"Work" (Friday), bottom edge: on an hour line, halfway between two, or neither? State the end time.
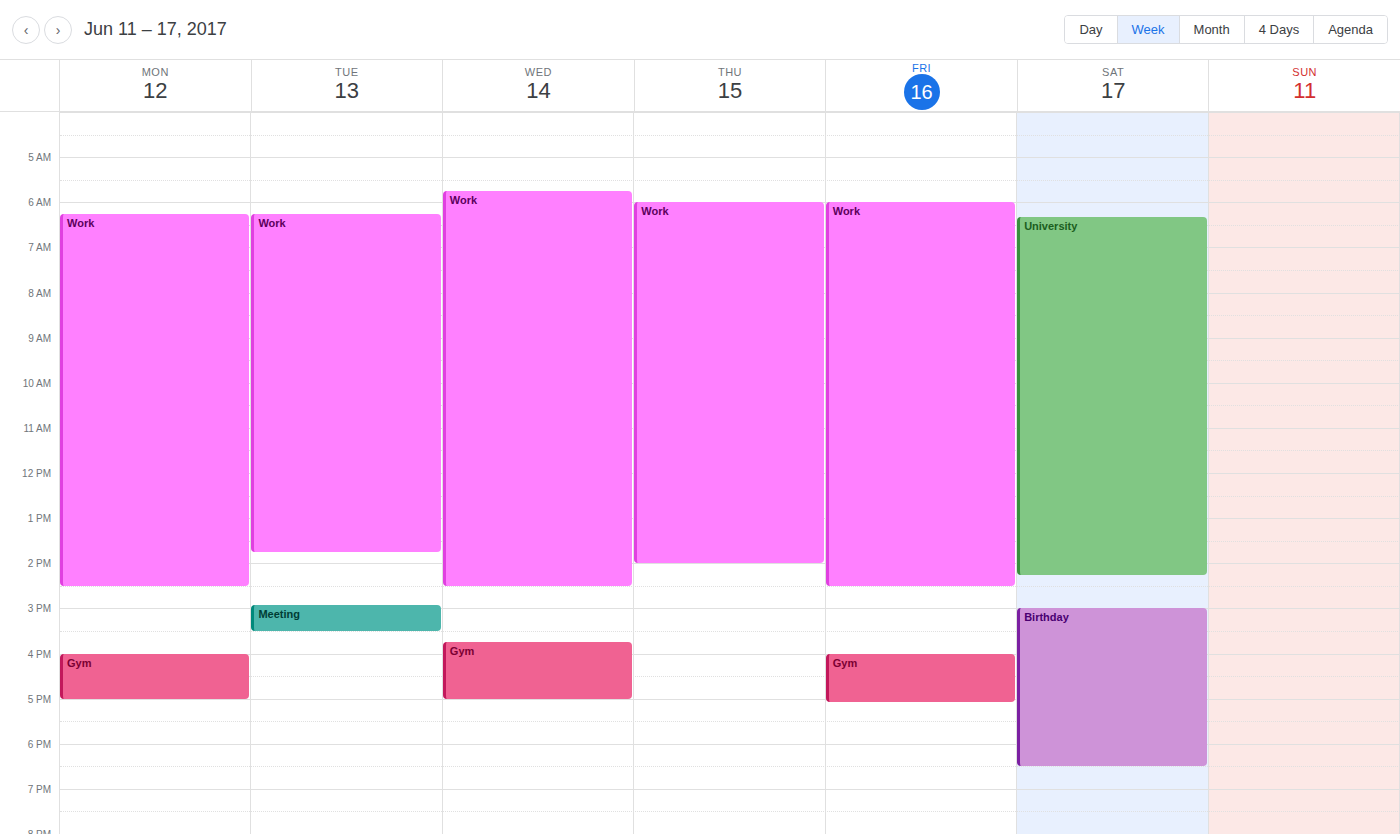
2:30 PM -- halfway between the 2 PM and 3 PM lines.